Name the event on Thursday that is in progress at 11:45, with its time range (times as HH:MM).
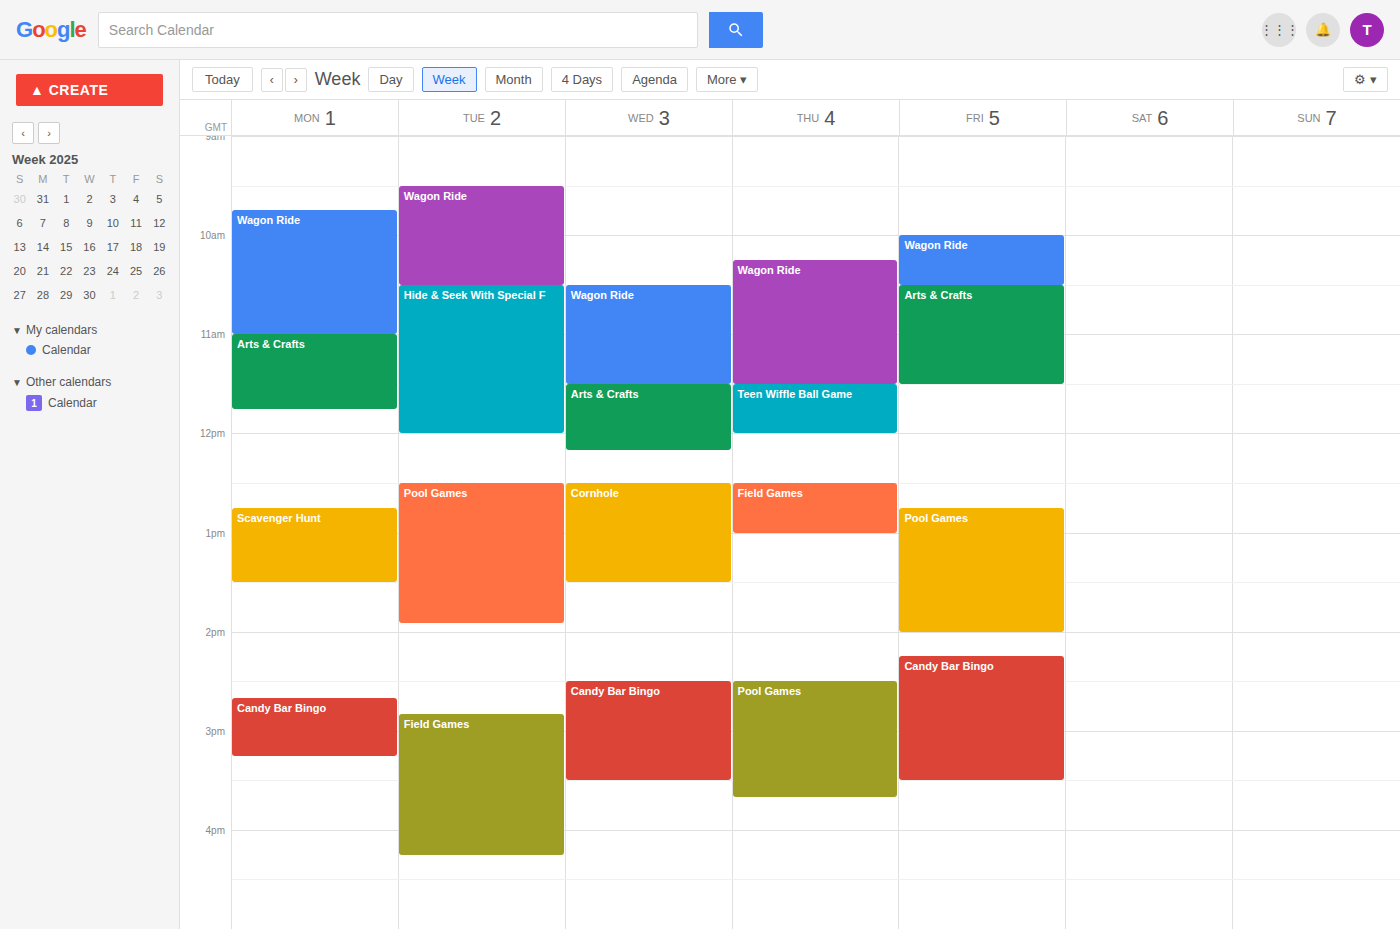
"Teen Wiffle Ball Game", 11:30 to 12:00